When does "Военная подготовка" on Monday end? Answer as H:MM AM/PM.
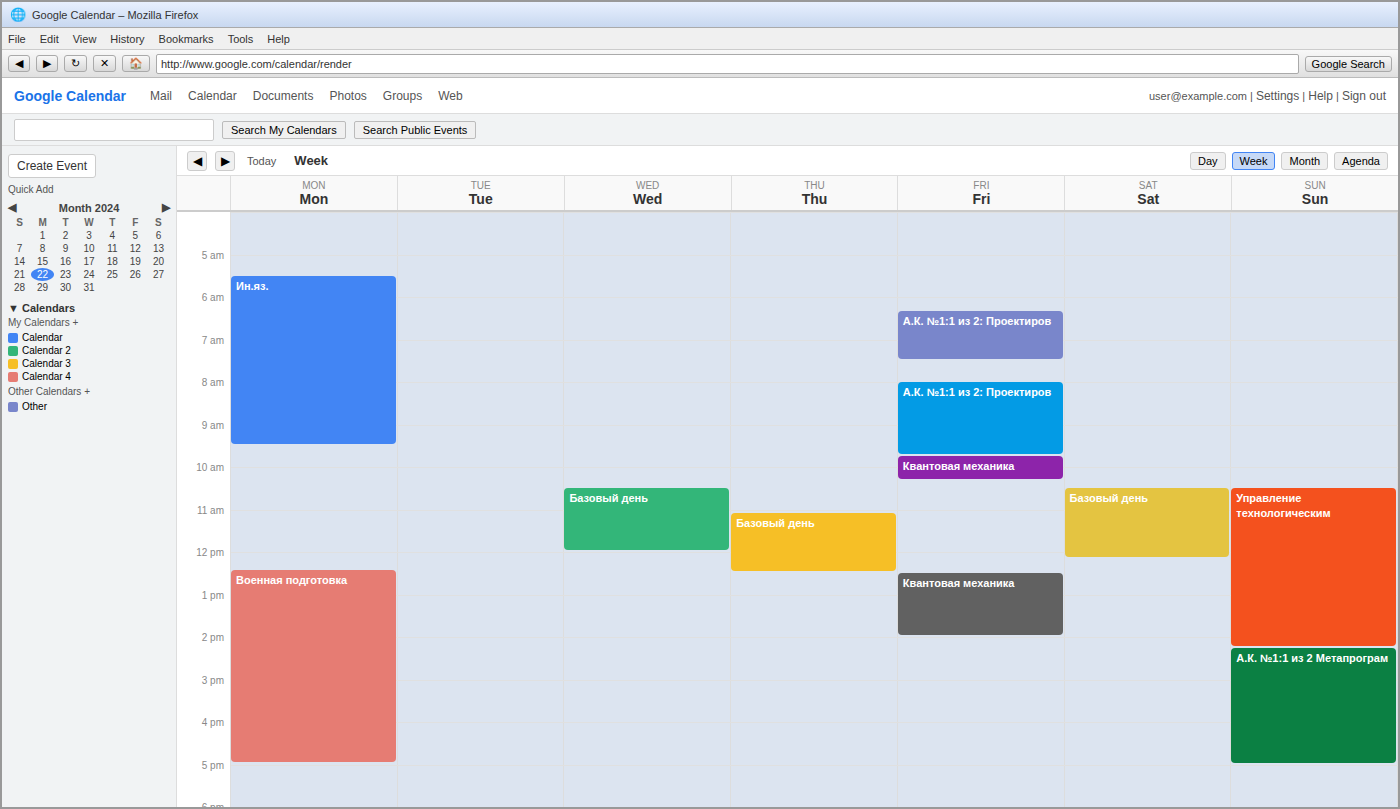
5:00 PM